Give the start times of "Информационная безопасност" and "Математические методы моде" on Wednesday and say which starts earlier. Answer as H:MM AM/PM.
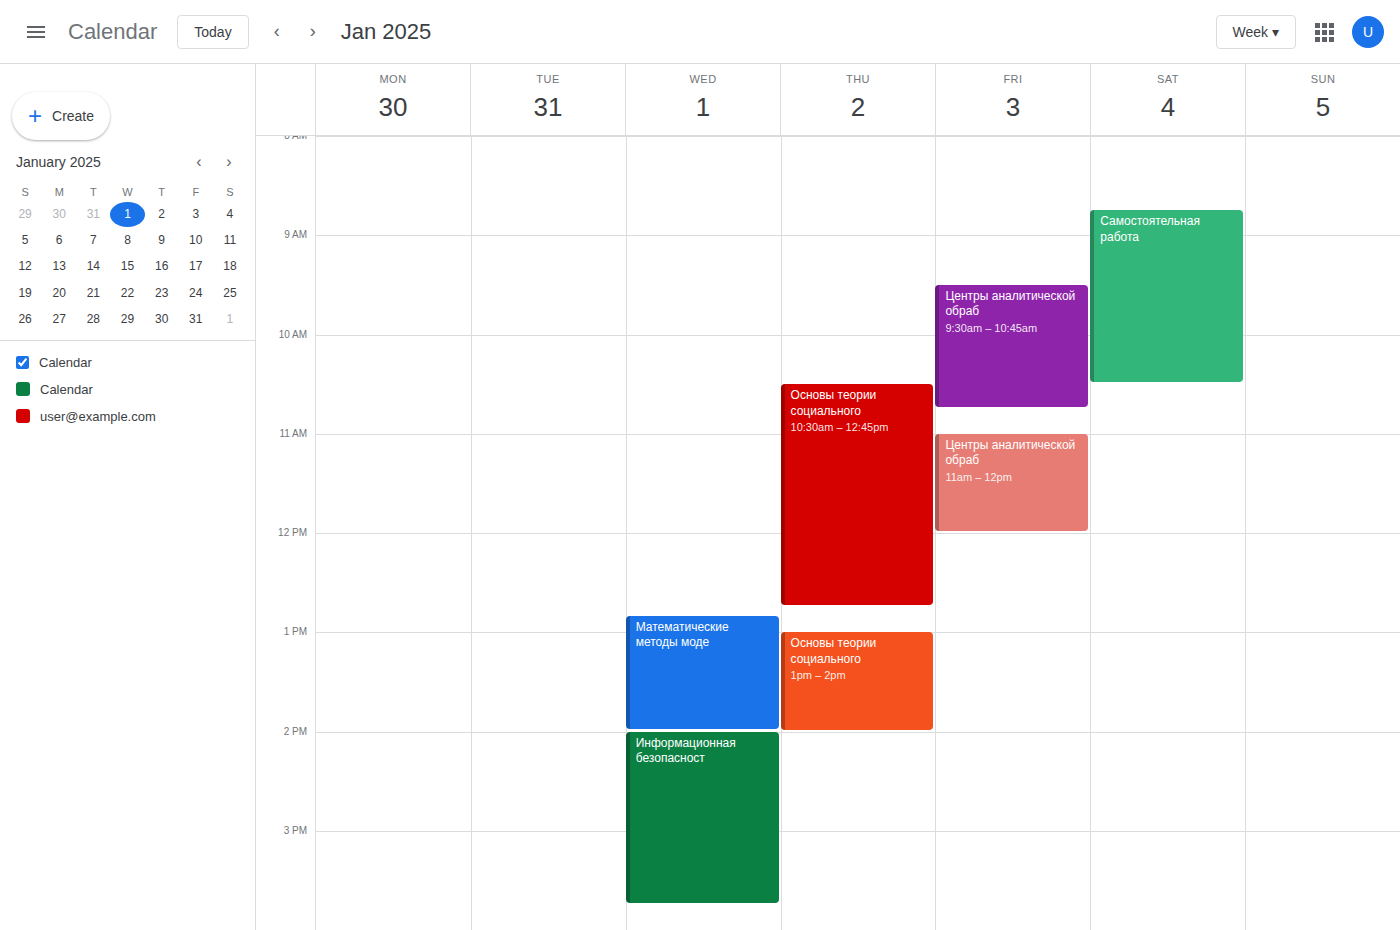
"Математические методы моде" 12:50 PM; "Информационная безопасност" 2:00 PM.